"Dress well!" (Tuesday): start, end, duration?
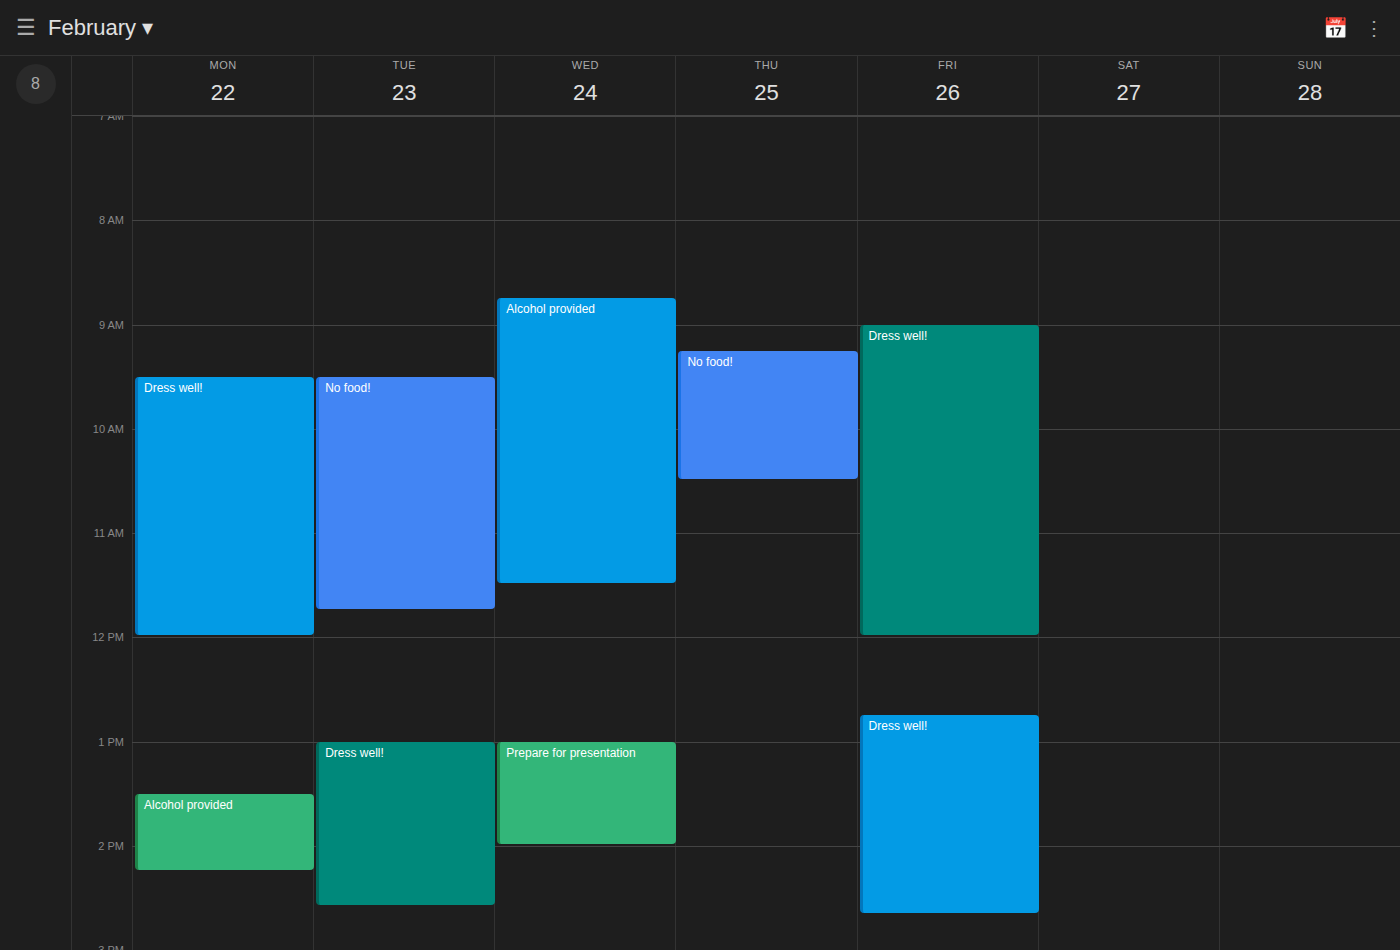
1:00 PM to 2:35 PM, 1 hour 35 minutes